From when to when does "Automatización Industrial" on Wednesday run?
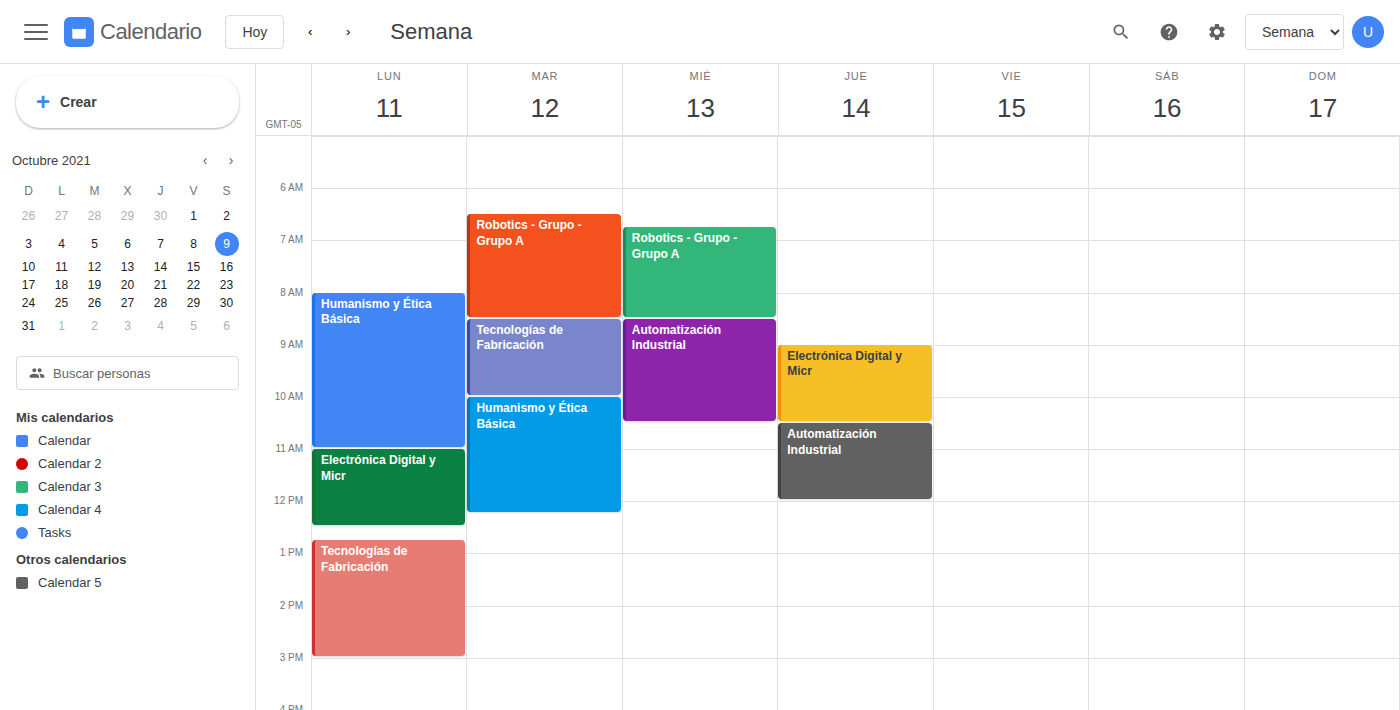
08:30 to 10:30